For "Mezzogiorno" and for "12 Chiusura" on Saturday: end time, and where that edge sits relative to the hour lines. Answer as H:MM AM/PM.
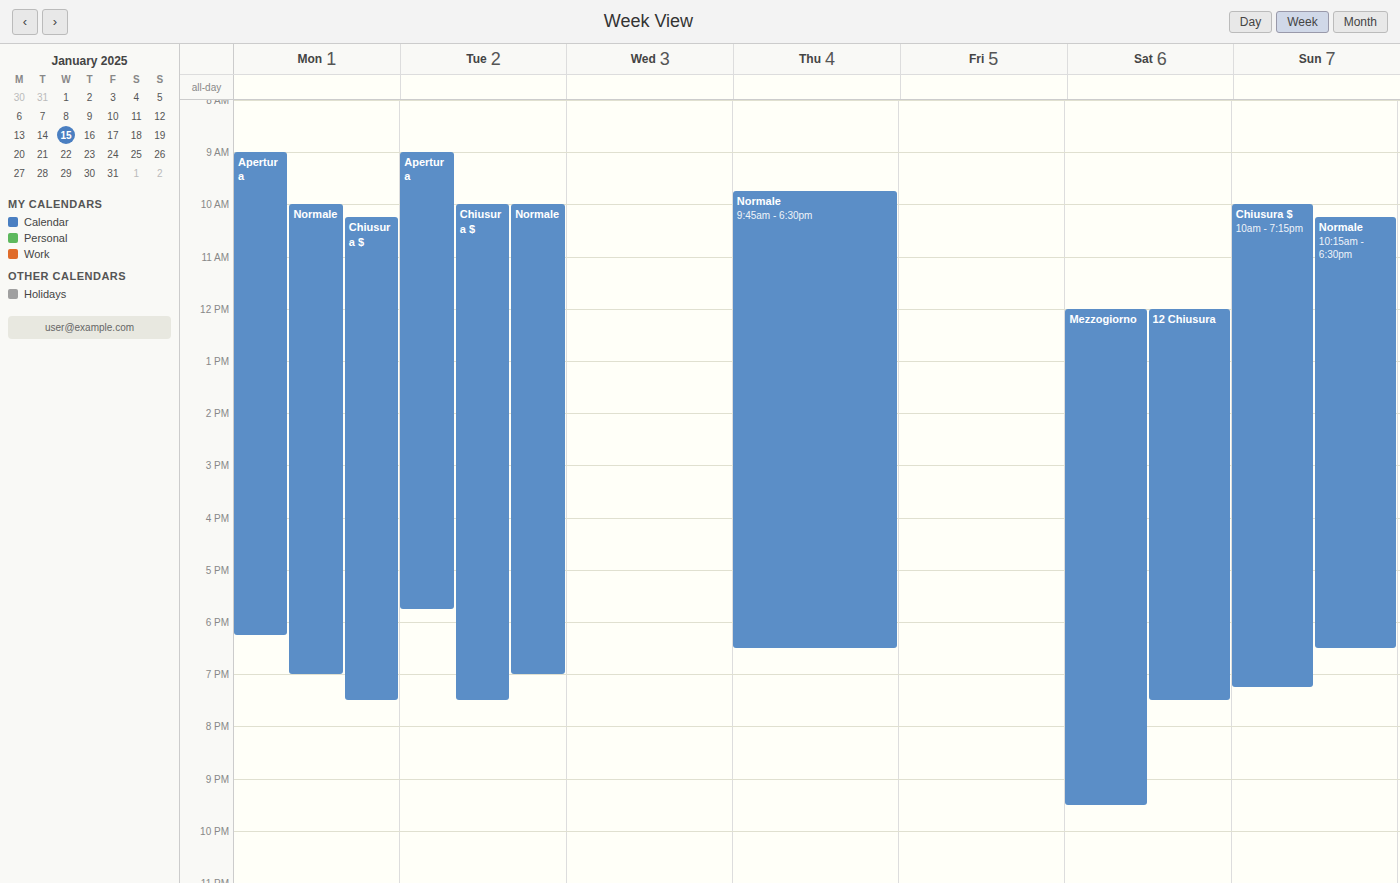
"Mezzogiorno": 9:30 PM, halfway between the 9 PM and 10 PM lines. "12 Chiusura": 7:30 PM, halfway between the 7 PM and 8 PM lines.